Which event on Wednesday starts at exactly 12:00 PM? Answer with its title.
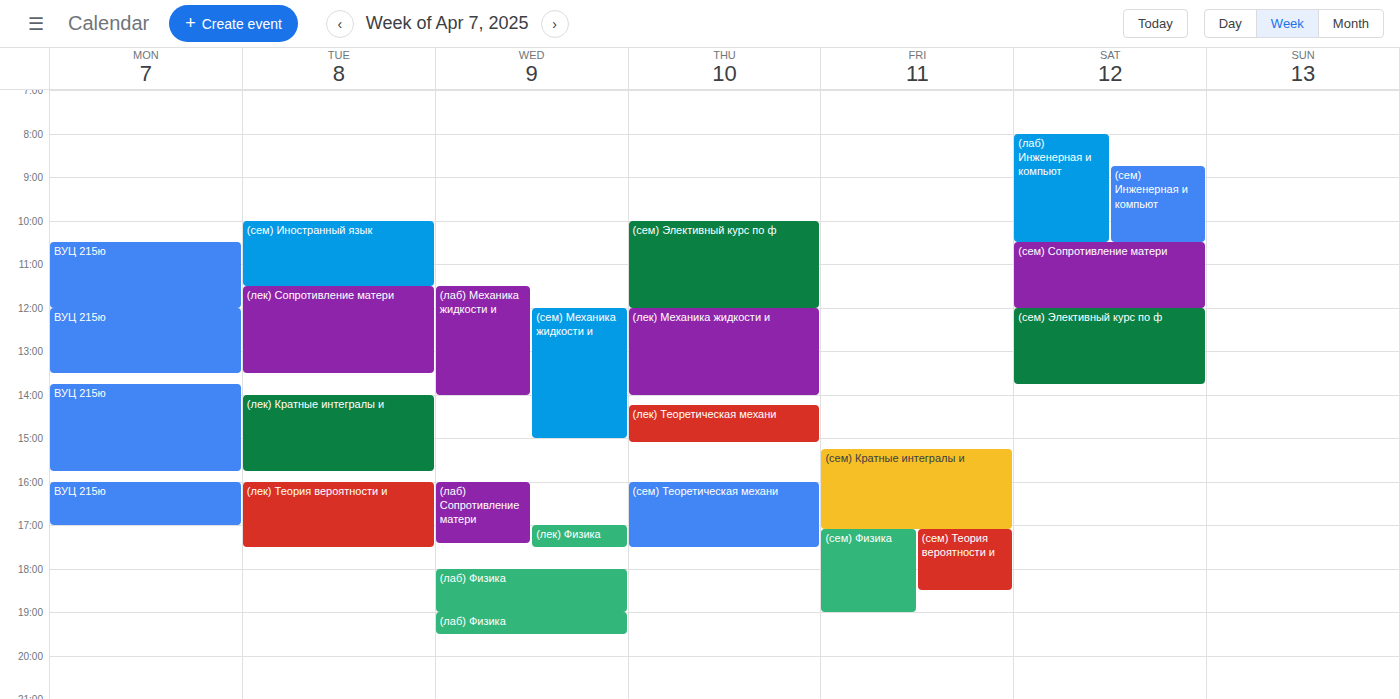
"(сем) Механика жидкости и"